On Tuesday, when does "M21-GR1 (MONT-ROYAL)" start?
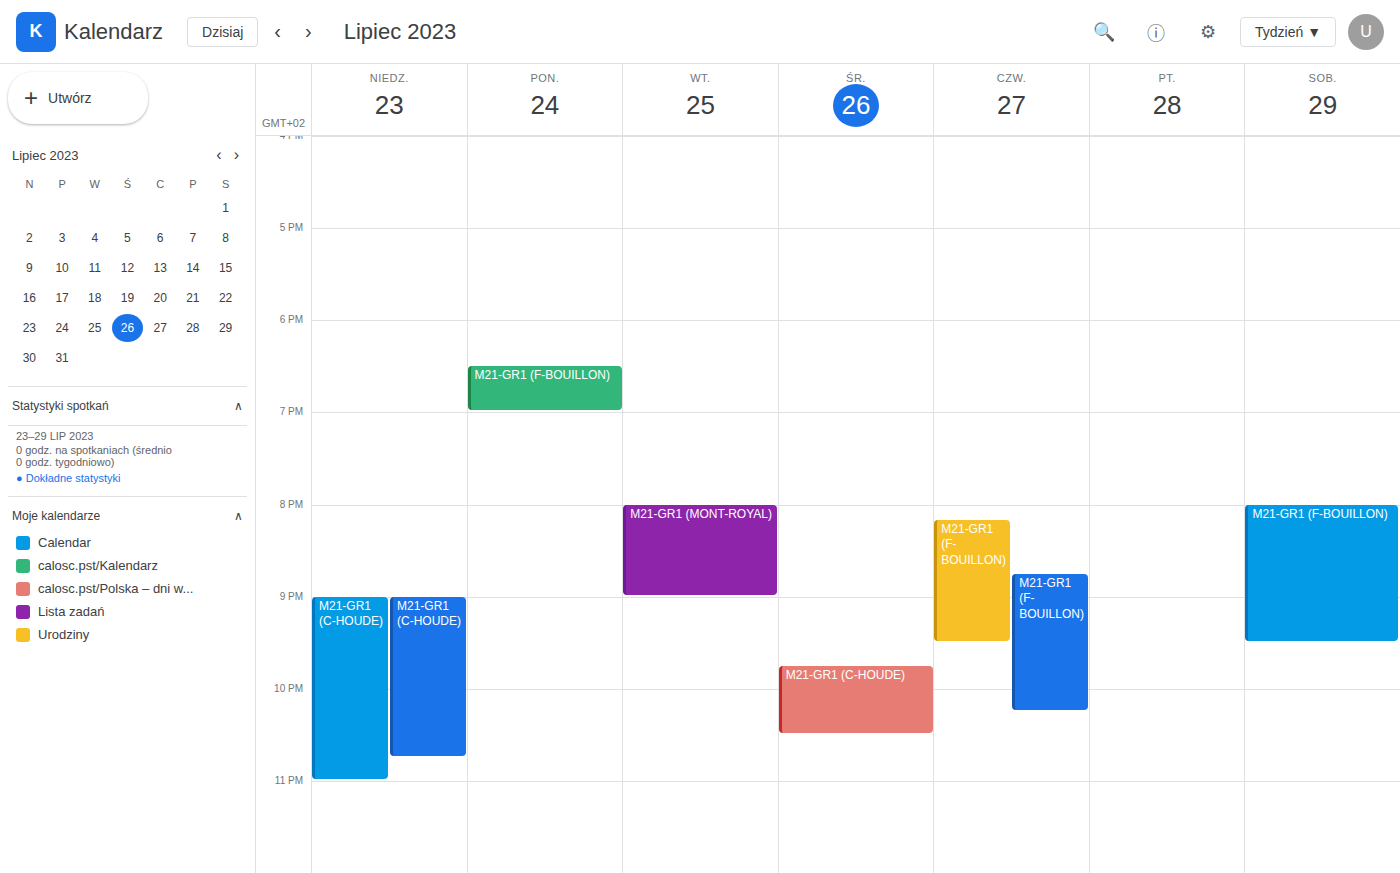
8:00 PM